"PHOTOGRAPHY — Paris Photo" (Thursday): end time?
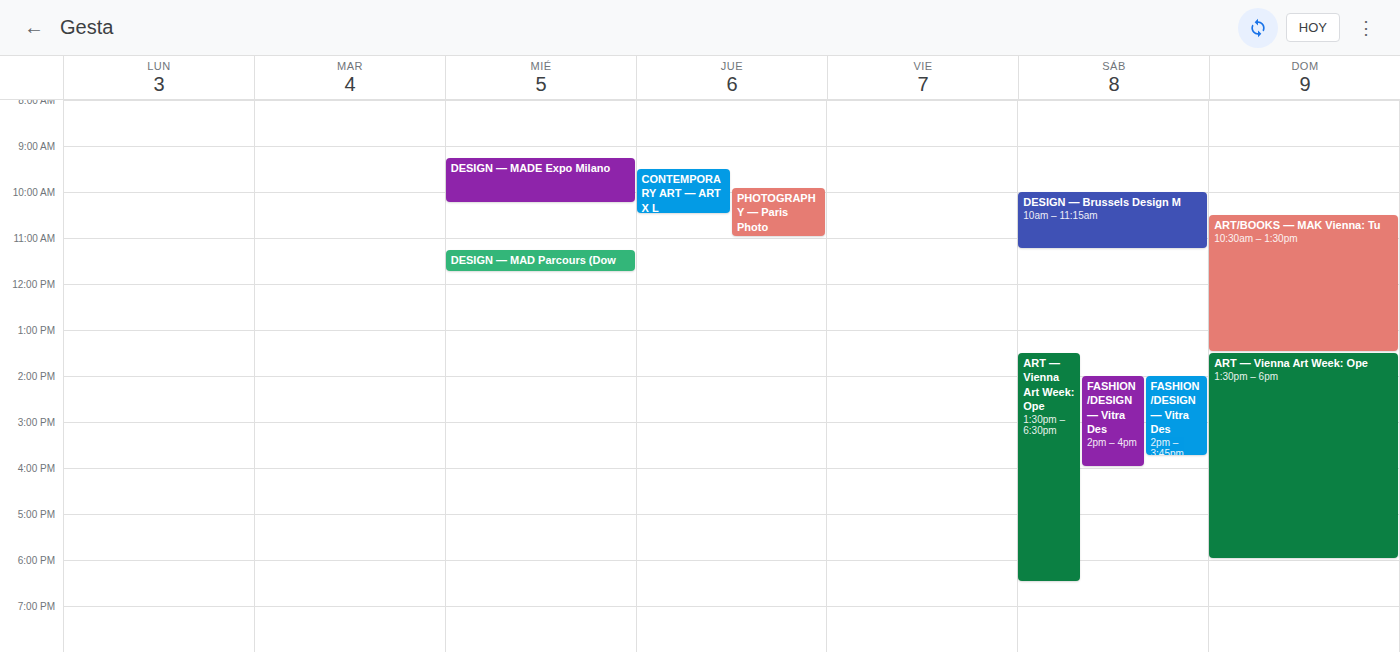
11:00 AM